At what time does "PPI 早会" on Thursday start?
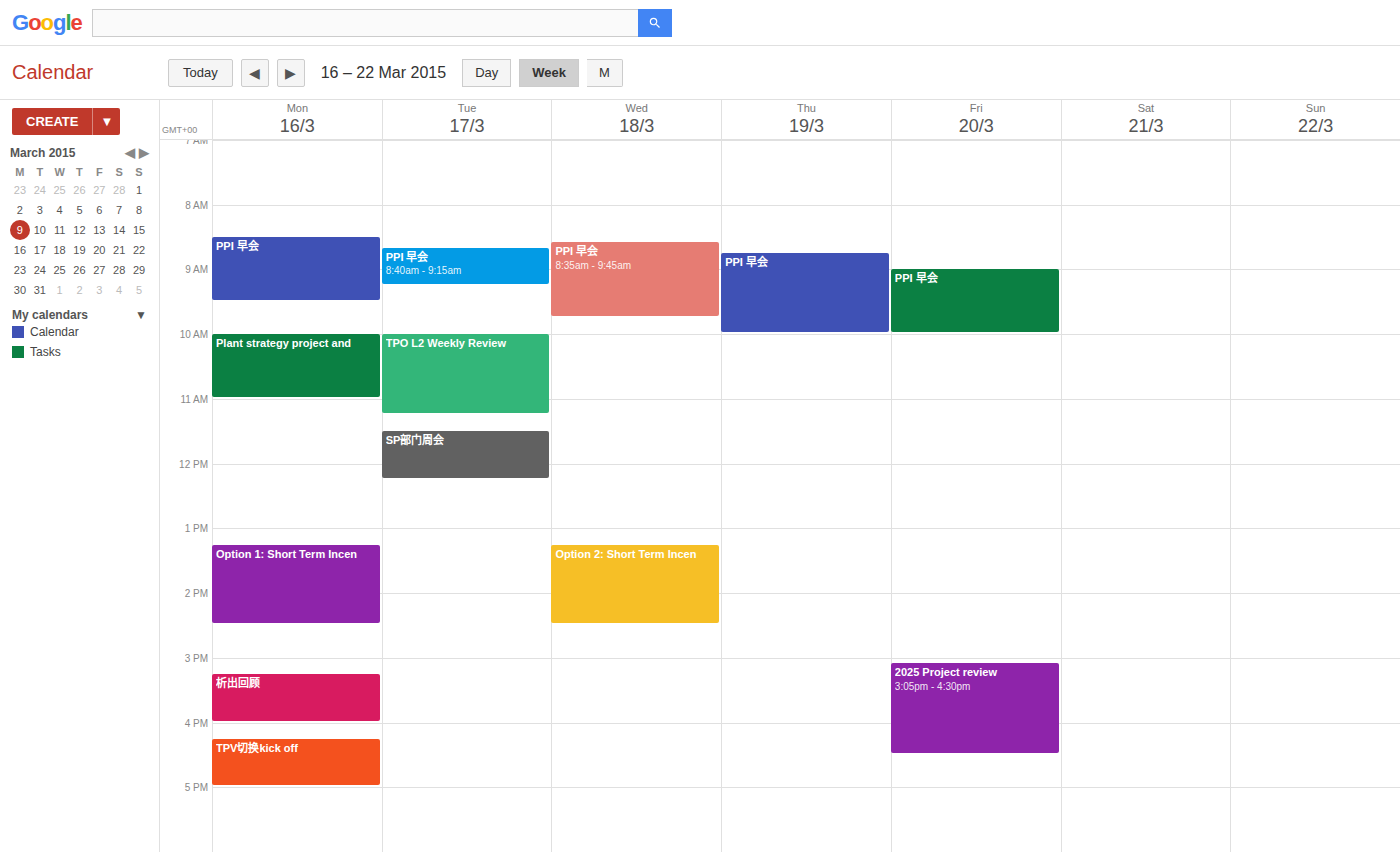
8:45 AM